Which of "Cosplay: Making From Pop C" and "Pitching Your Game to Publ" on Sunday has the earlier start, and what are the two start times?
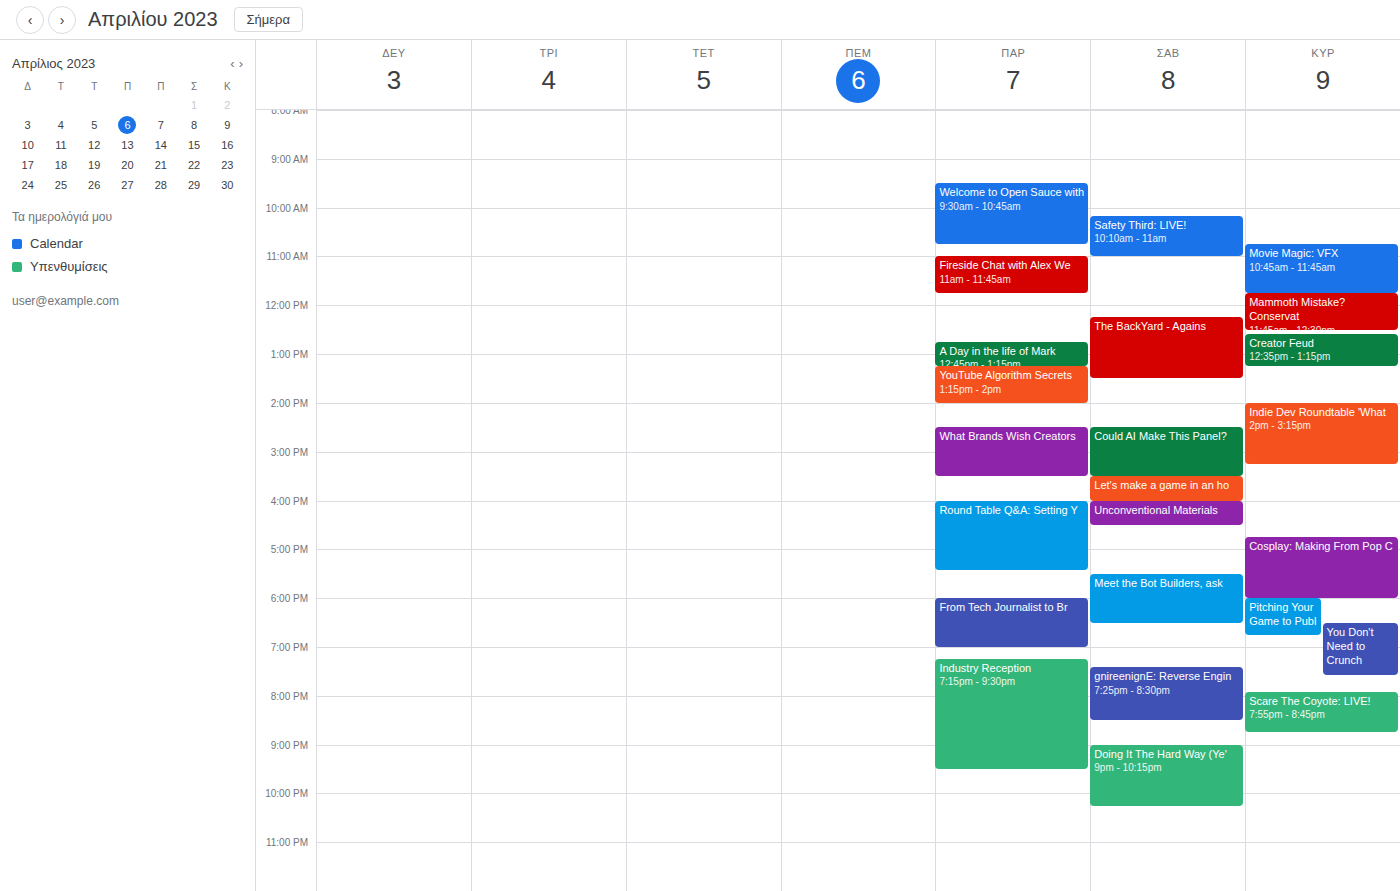
"Cosplay: Making From Pop C" 4:45 PM; "Pitching Your Game to Publ" 6:00 PM.